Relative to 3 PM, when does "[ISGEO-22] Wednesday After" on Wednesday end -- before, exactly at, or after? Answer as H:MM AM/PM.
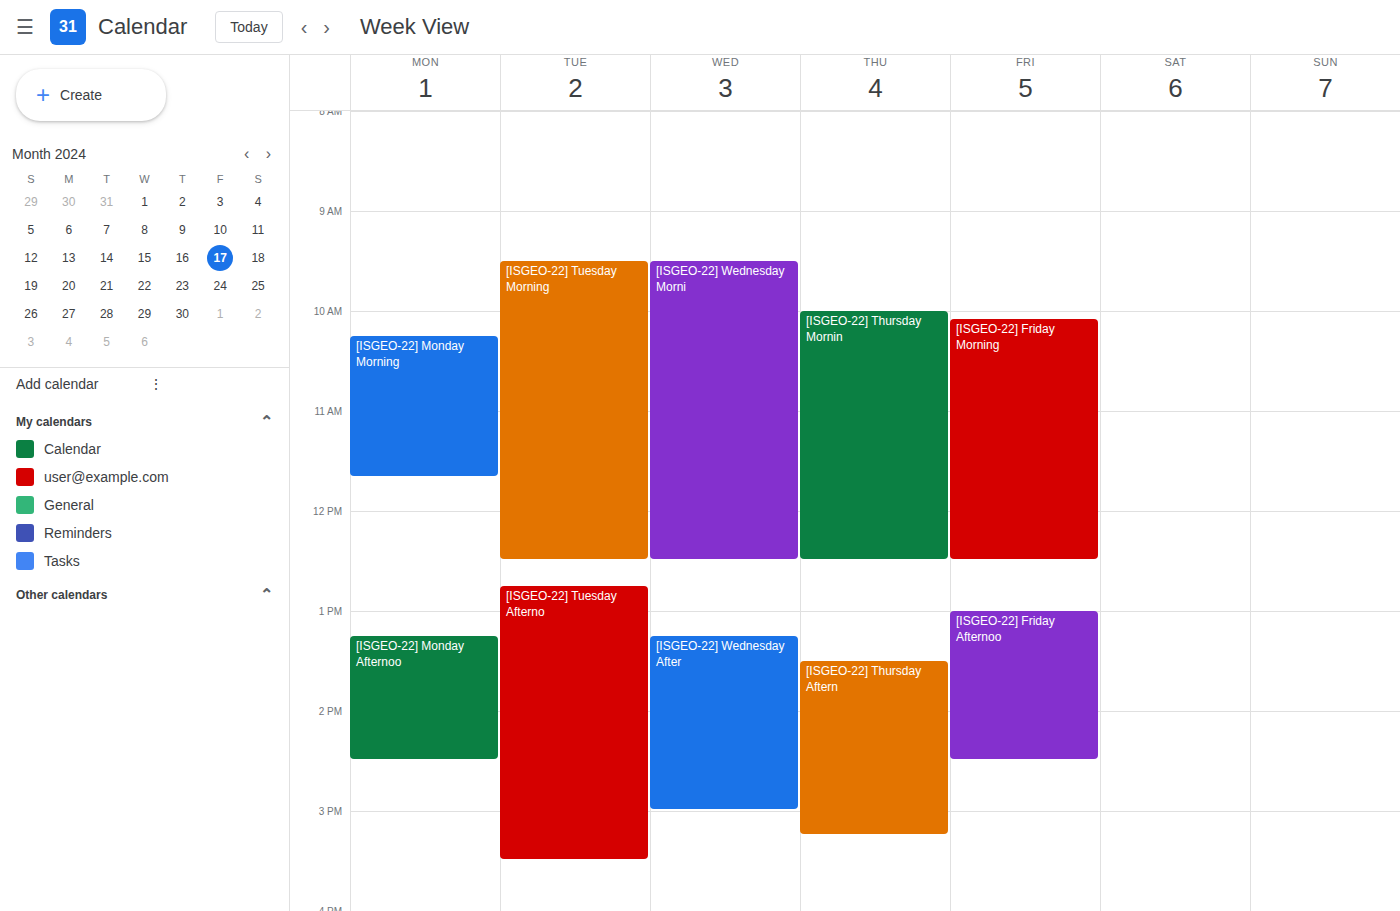
3:00 PM -- exactly at 3 PM, on the 3 PM line.